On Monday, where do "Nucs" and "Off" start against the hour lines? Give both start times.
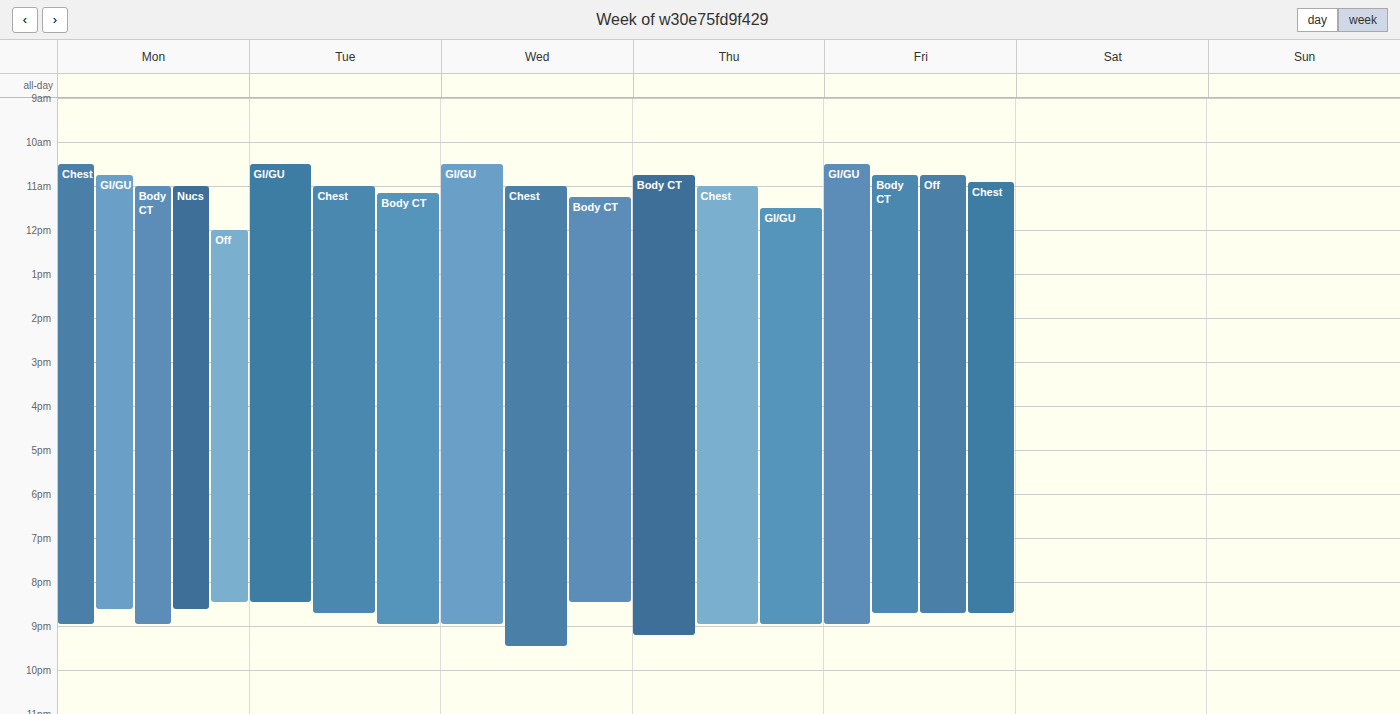
"Nucs": 11:00 AM, exactly on the 11 AM line. "Off": 12:00 PM, exactly on the 12 PM line.